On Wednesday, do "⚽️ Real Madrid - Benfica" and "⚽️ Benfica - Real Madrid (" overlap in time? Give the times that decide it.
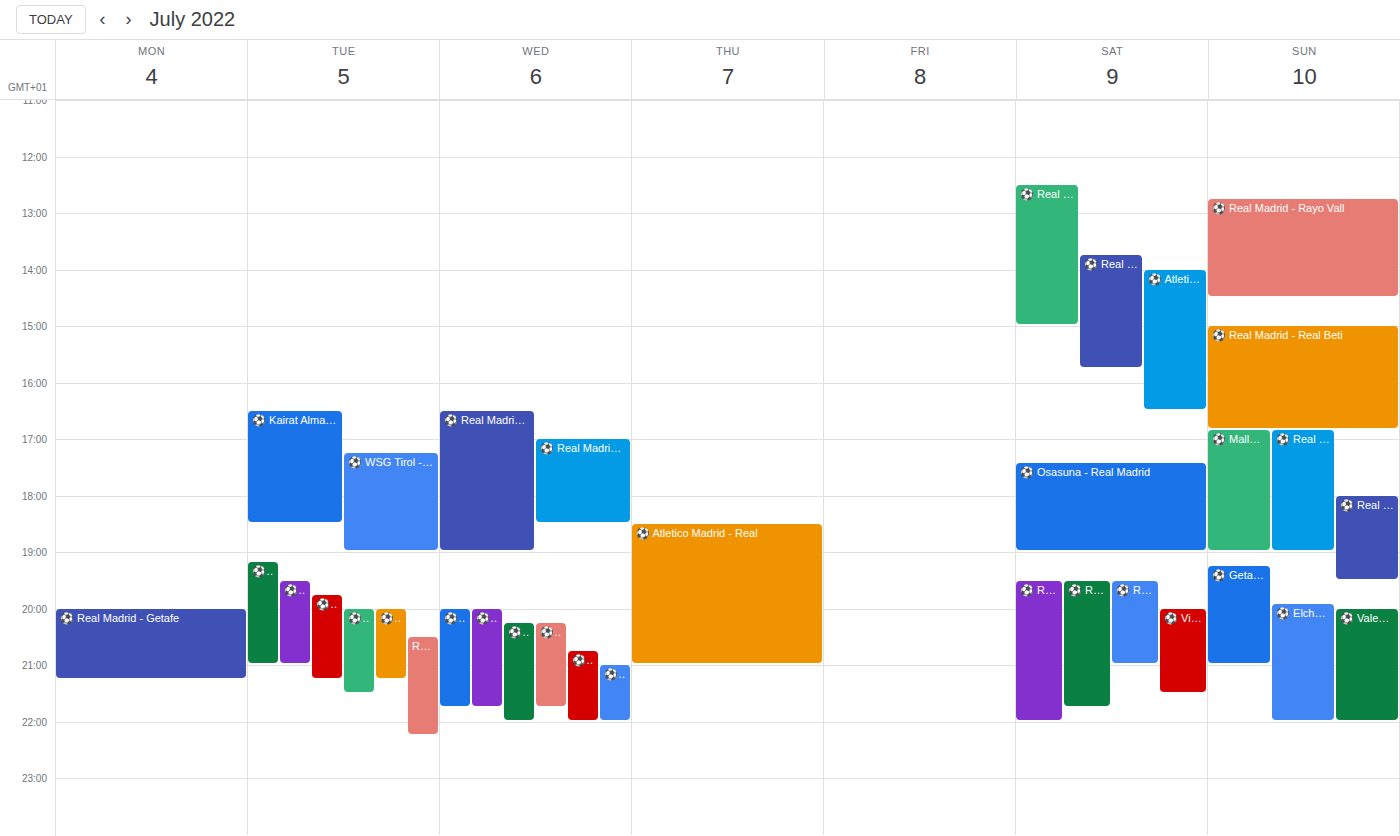
"⚽️ Real Madrid - Benfica" starts at 8:45 PM, before "⚽️ Benfica - Real Madrid (" ends at 10:00 PM -- they overlap.